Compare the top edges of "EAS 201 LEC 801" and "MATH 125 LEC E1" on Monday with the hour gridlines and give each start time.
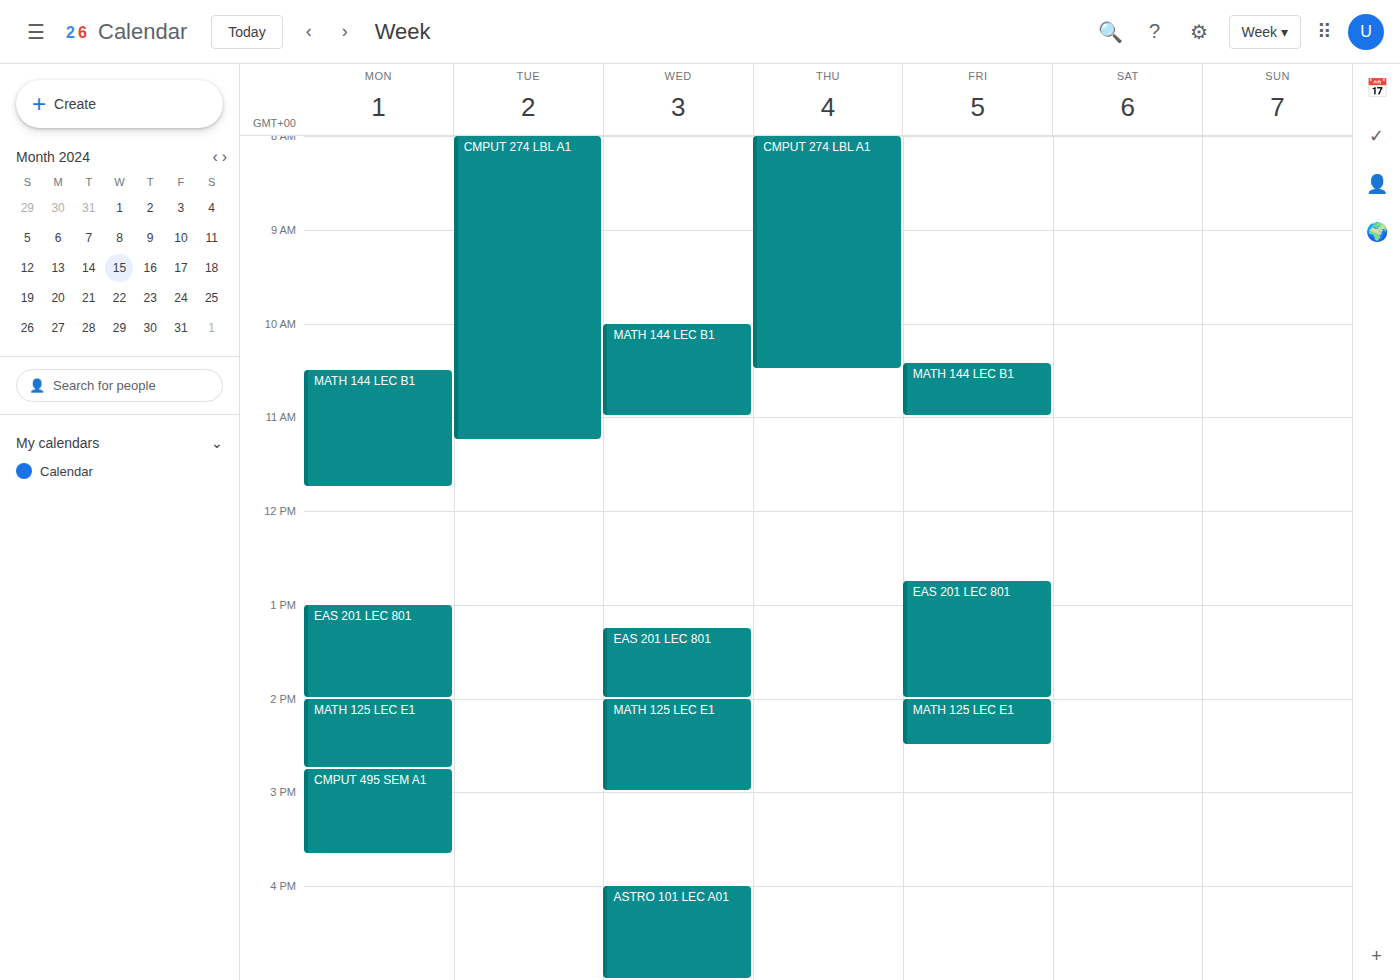
"EAS 201 LEC 801": 13:00, exactly on the 13:00 line. "MATH 125 LEC E1": 14:00, exactly on the 14:00 line.